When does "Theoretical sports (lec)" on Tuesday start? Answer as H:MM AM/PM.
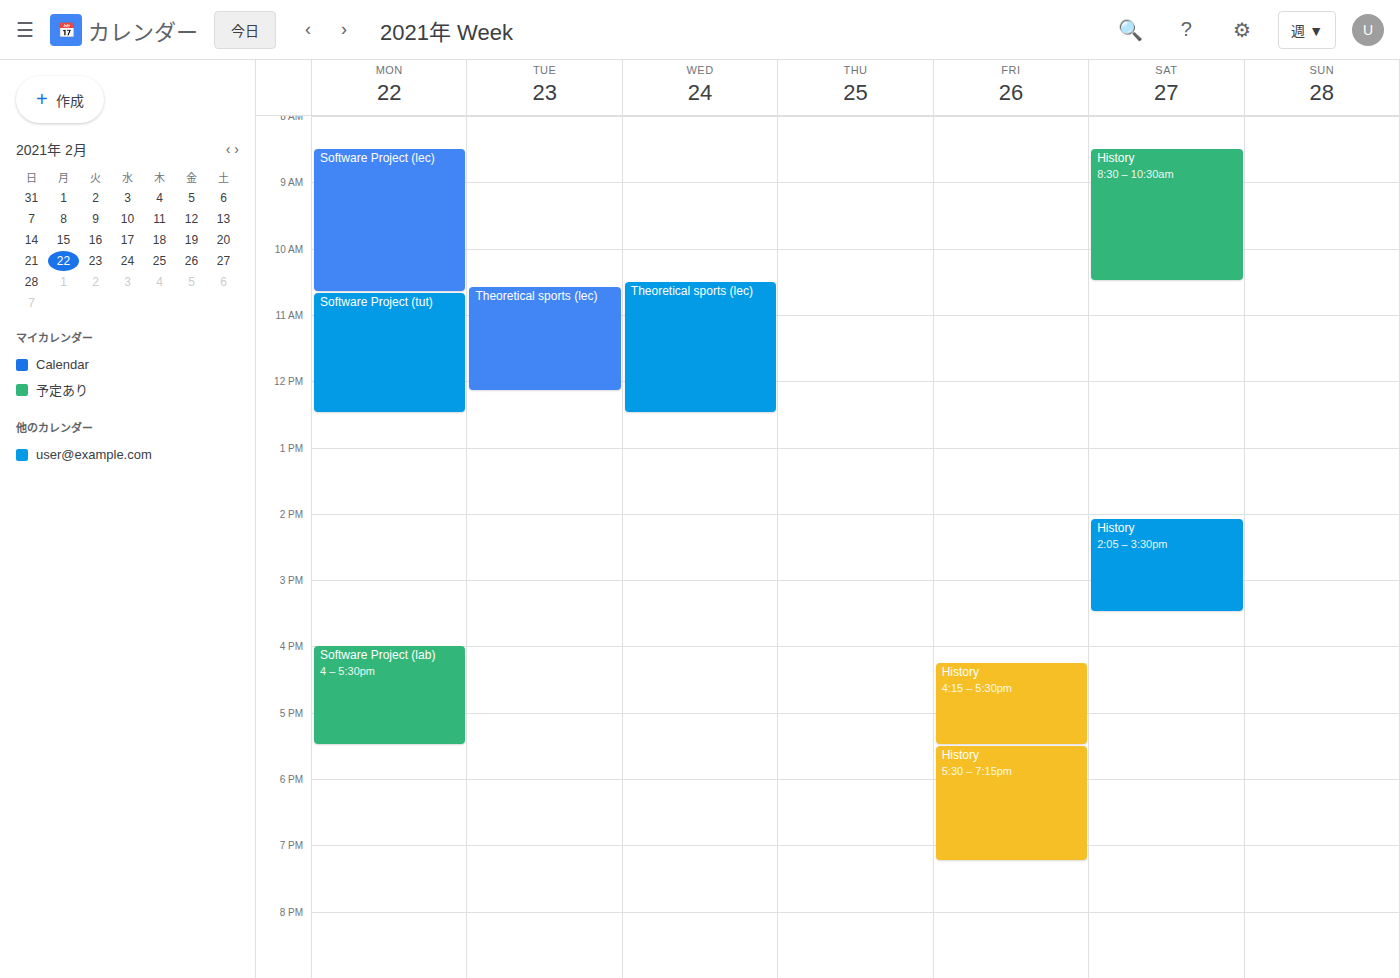
10:35 AM